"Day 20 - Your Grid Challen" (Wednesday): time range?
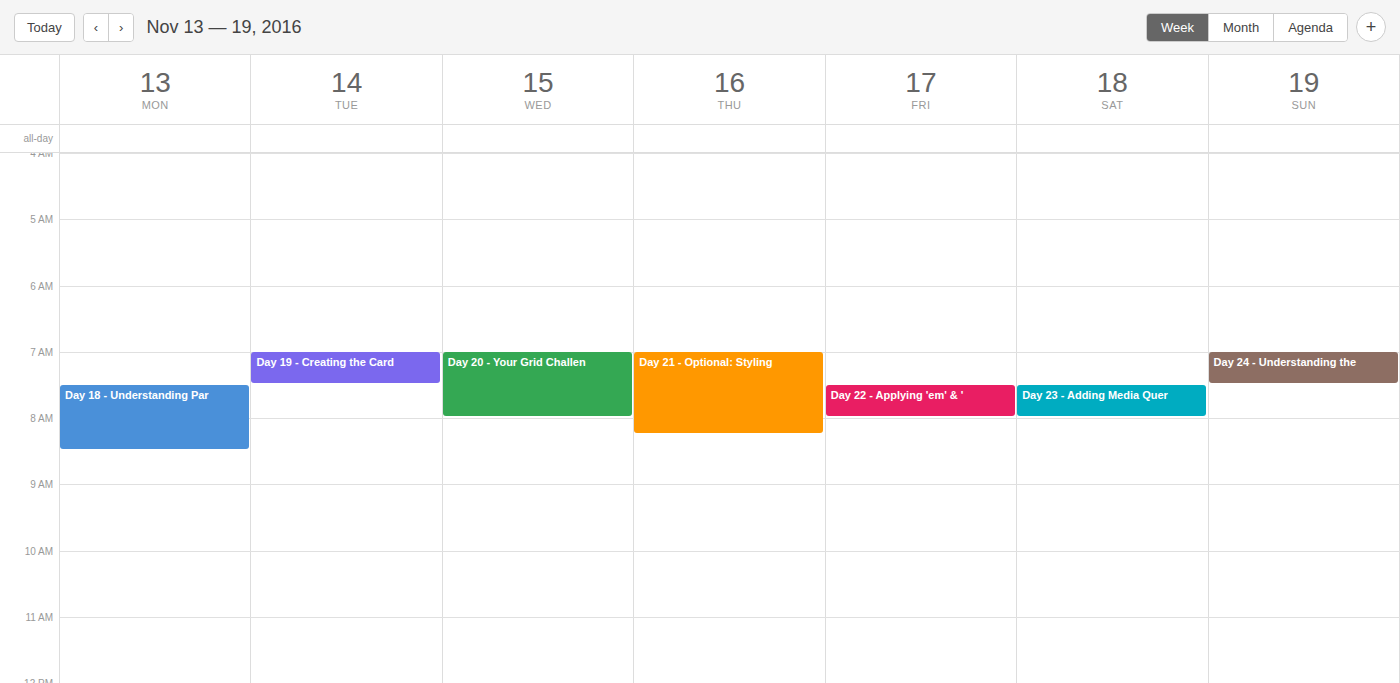
07:00 to 08:00